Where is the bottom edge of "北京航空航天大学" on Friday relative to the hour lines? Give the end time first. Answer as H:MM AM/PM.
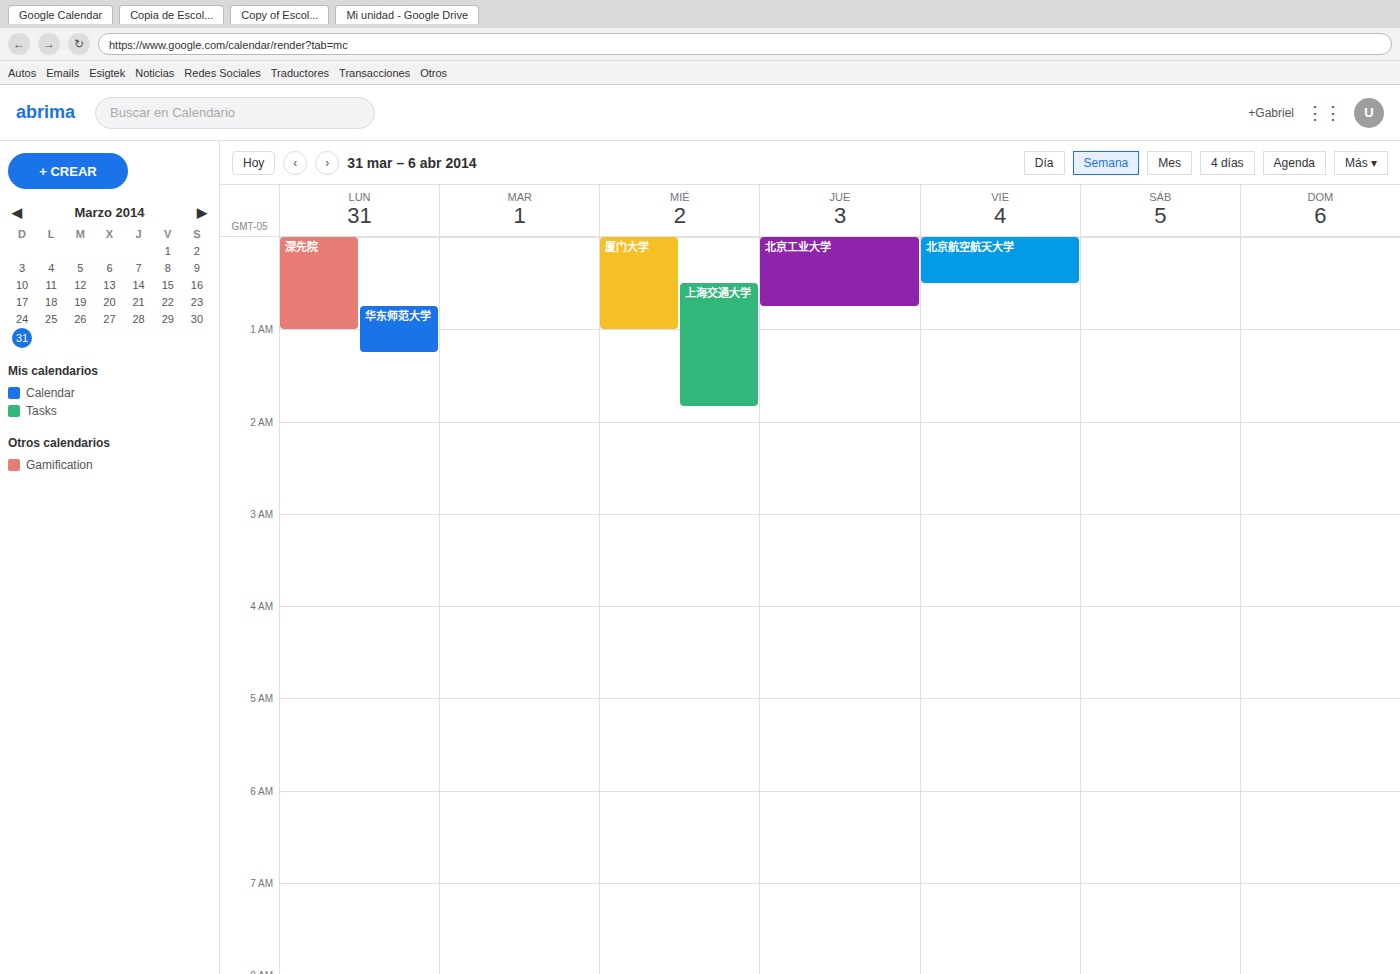
12:30 AM -- halfway between the 12 AM and 1 AM lines.